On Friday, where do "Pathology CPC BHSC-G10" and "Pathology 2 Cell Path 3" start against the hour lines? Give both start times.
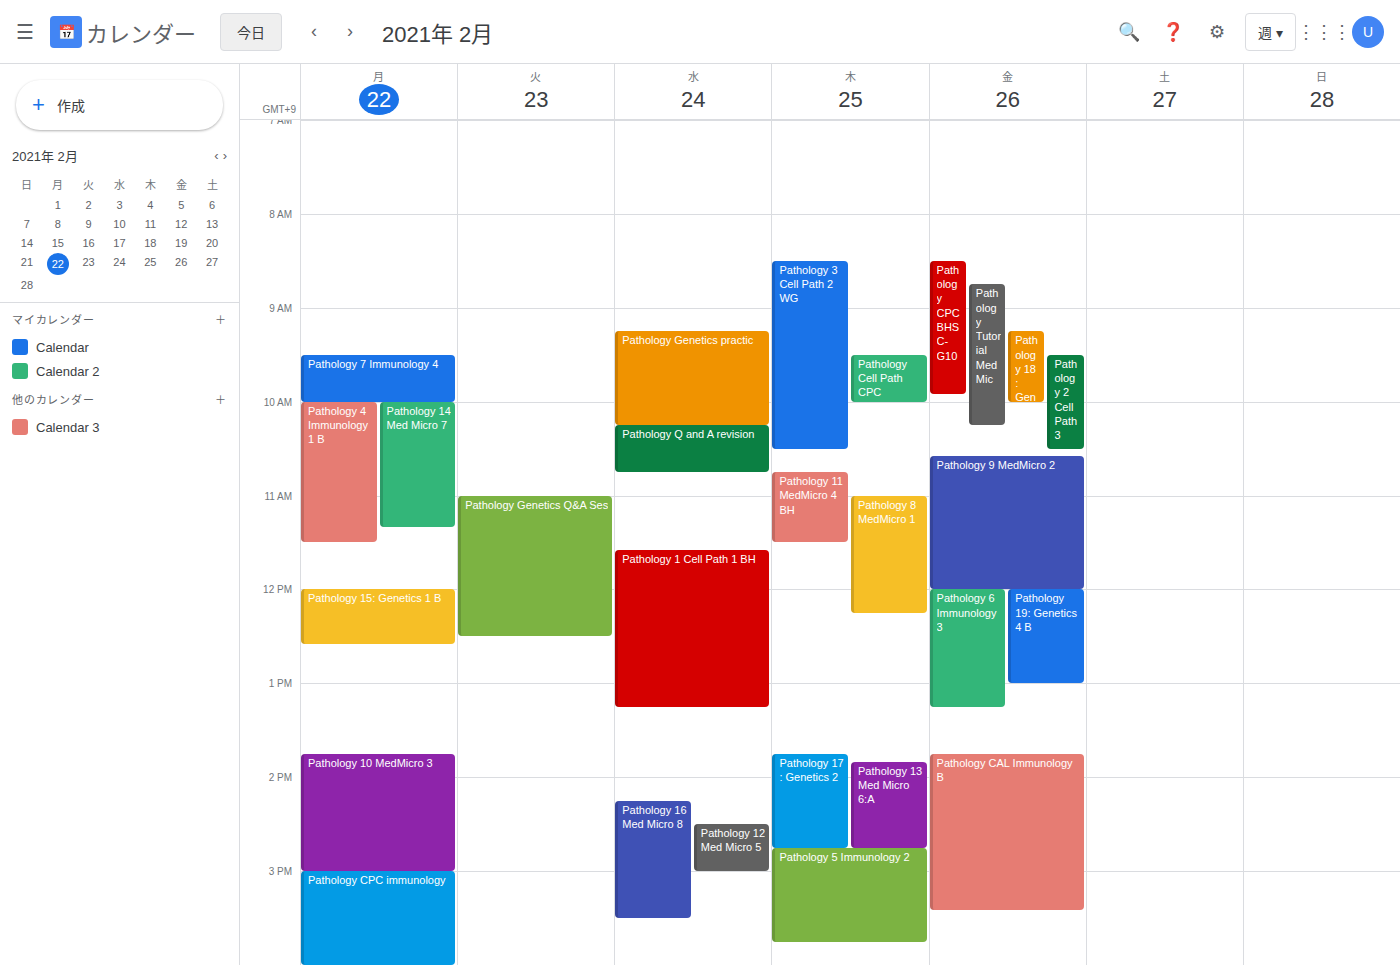
"Pathology CPC BHSC-G10": 8:30 AM, halfway between the 8 AM and 9 AM lines. "Pathology 2 Cell Path 3": 9:30 AM, halfway between the 9 AM and 10 AM lines.